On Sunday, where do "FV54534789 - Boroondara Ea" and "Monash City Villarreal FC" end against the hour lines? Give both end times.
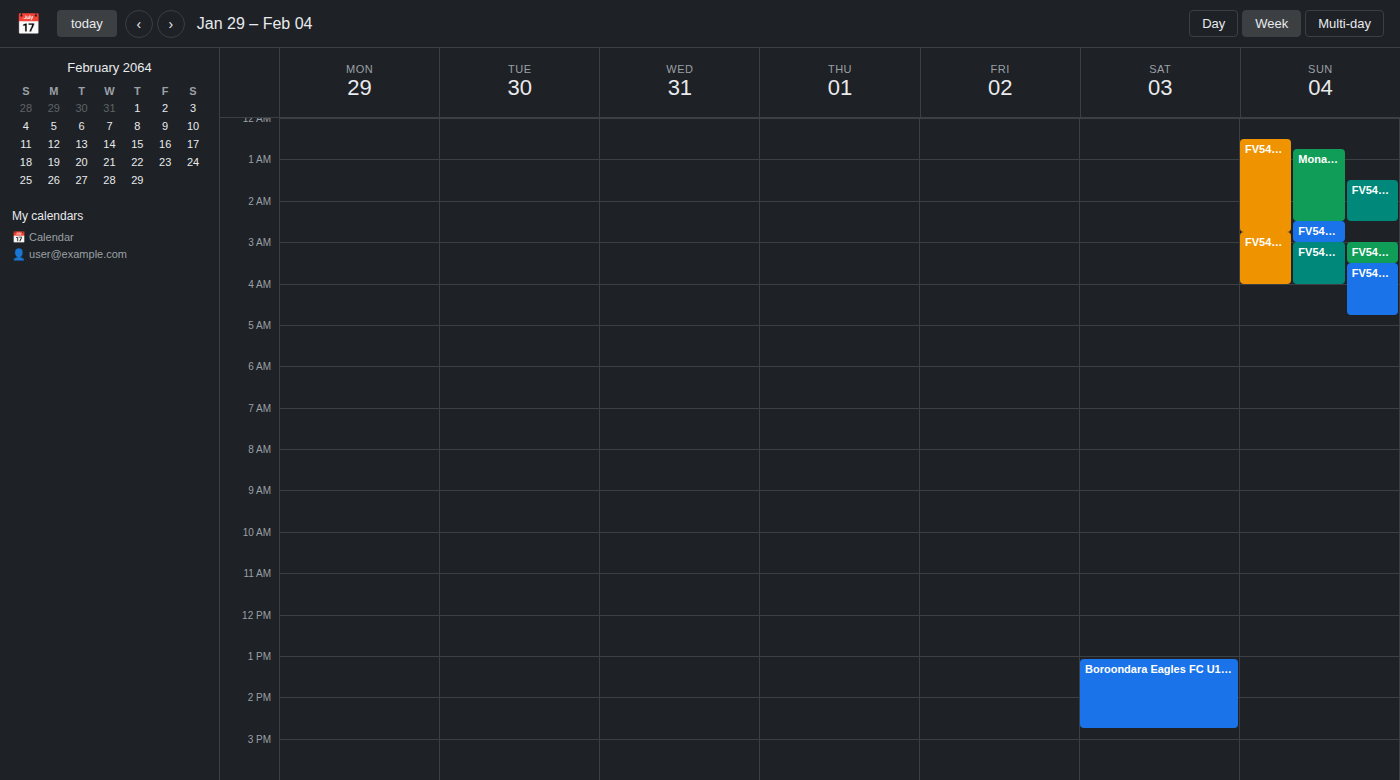
"FV54534789 - Boroondara Ea": 4:00 AM, exactly on the 4 AM line. "Monash City Villarreal FC": 2:30 AM, halfway between the 2 AM and 3 AM lines.